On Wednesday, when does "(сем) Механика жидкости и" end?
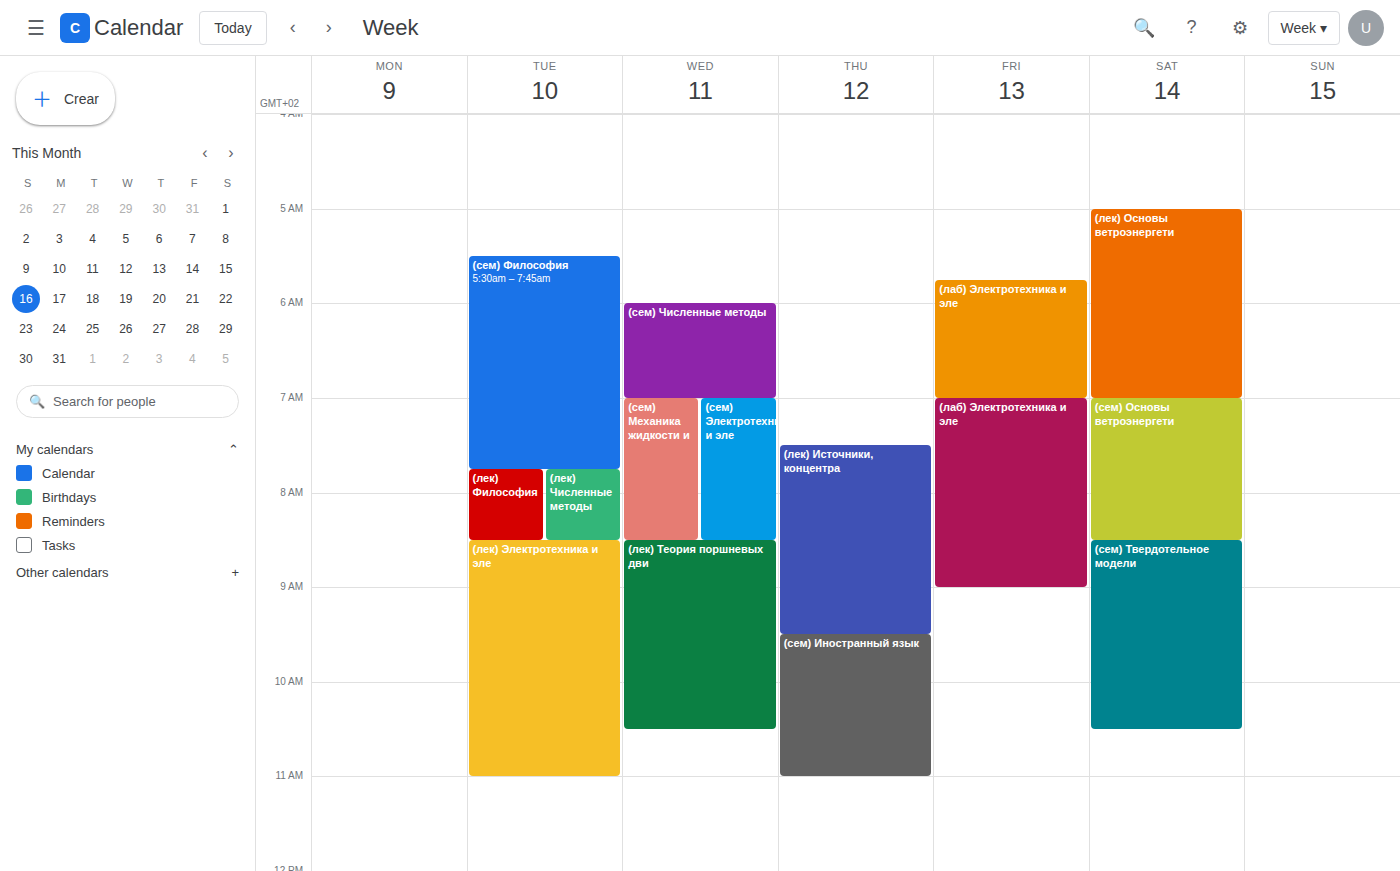
08:30